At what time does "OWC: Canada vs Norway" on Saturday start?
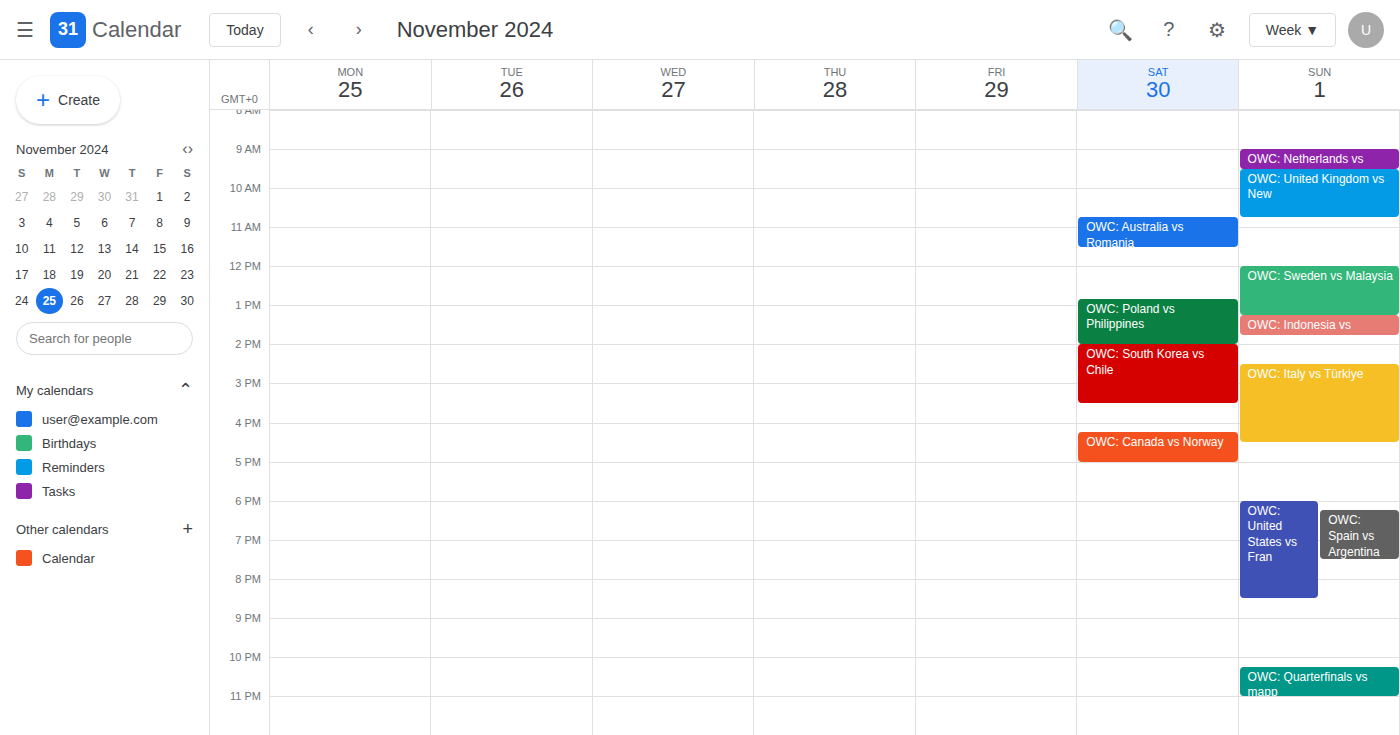
4:15 PM